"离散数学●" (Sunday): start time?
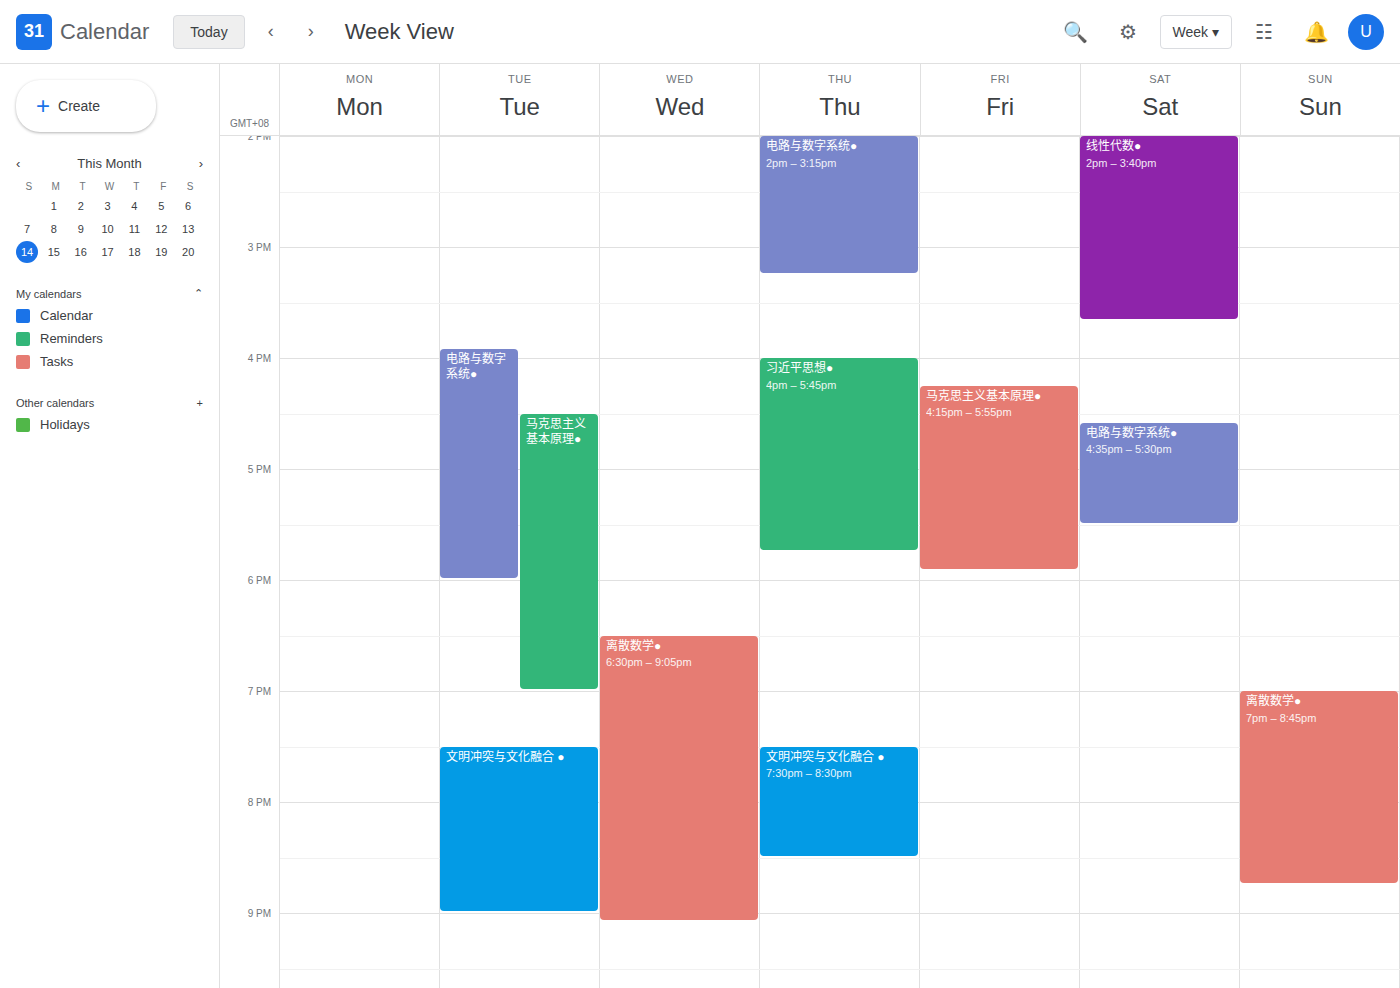
7:00 PM